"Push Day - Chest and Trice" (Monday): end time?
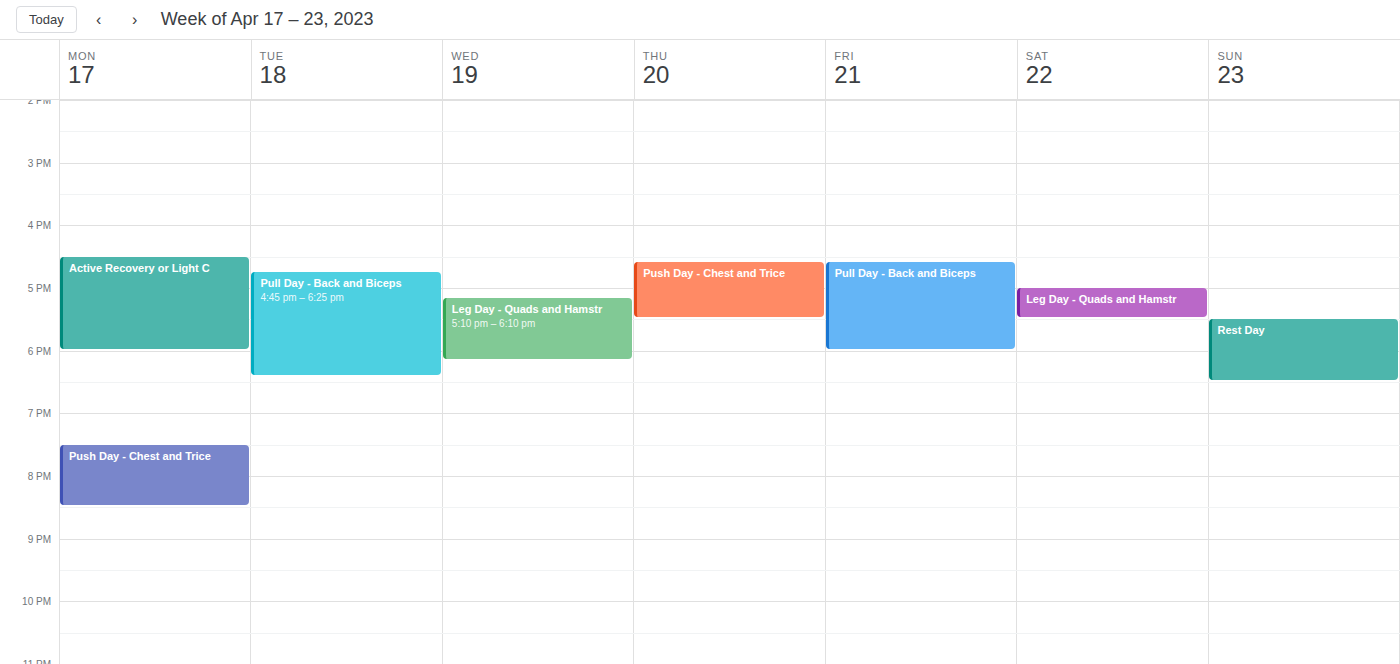
20:30